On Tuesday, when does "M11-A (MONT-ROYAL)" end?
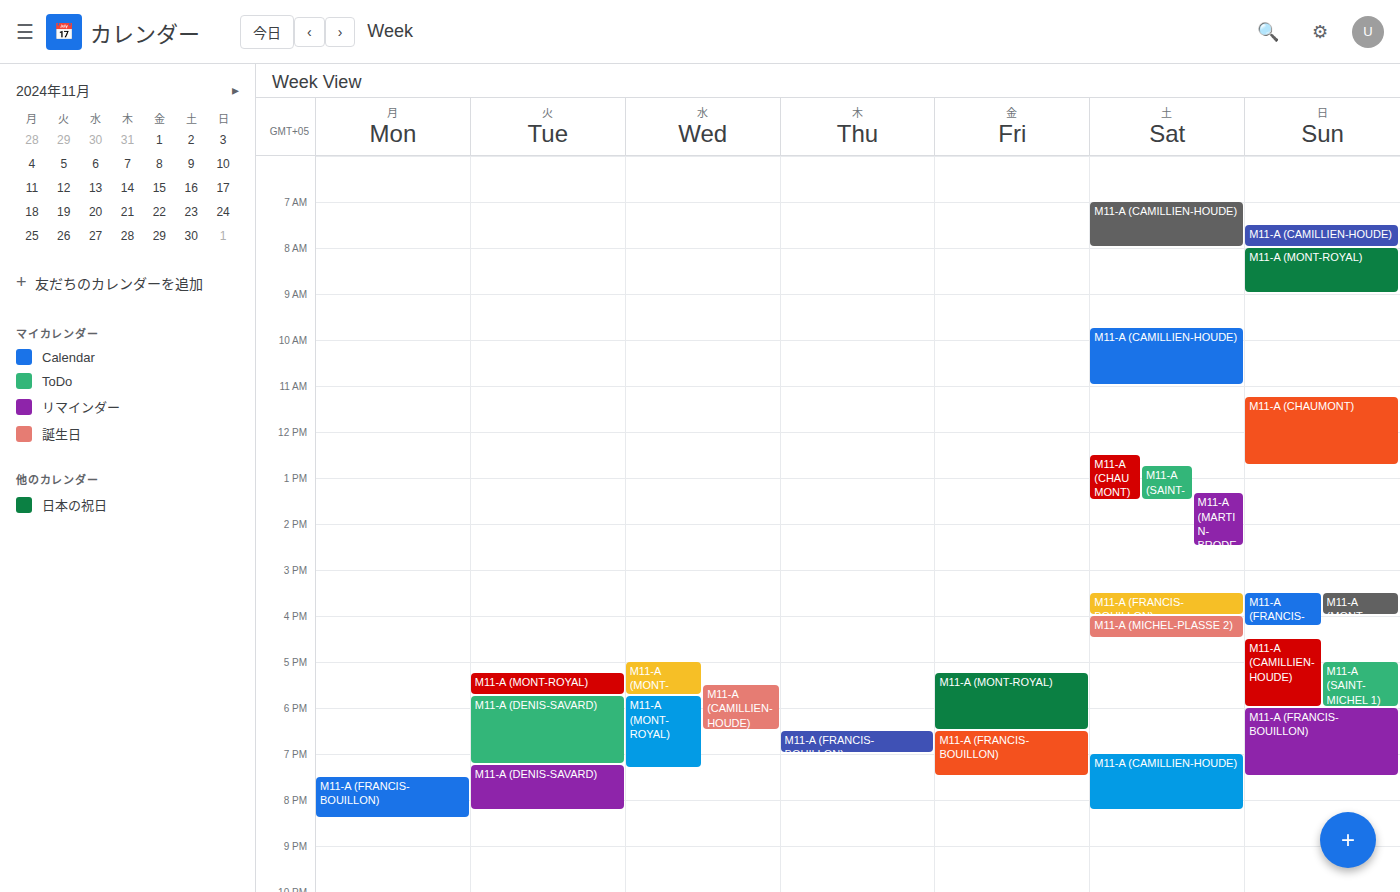
5:45 PM